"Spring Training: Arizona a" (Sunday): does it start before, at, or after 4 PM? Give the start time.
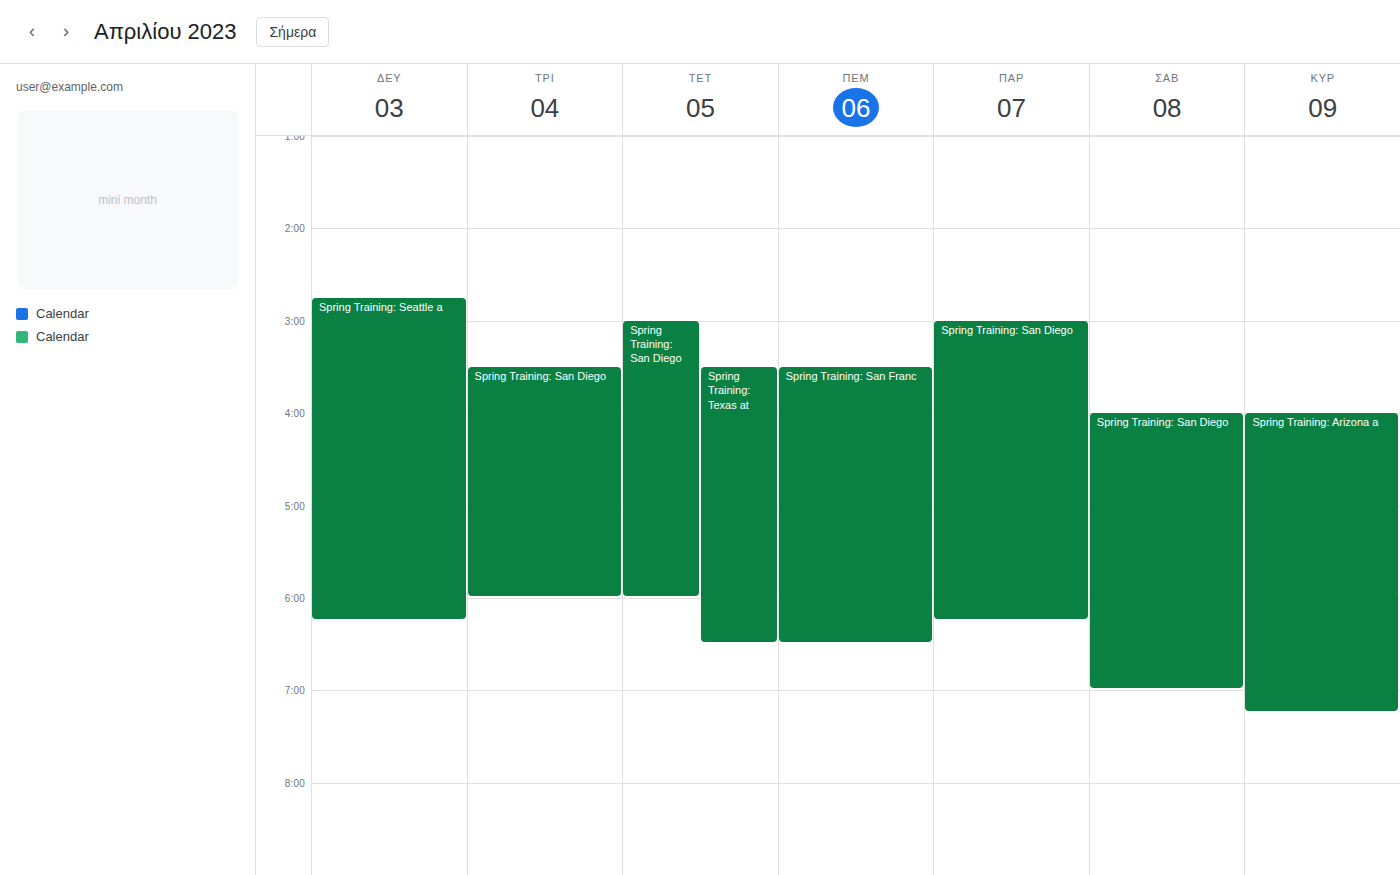
4:00 PM -- exactly at 4 PM, on the 4 PM line.